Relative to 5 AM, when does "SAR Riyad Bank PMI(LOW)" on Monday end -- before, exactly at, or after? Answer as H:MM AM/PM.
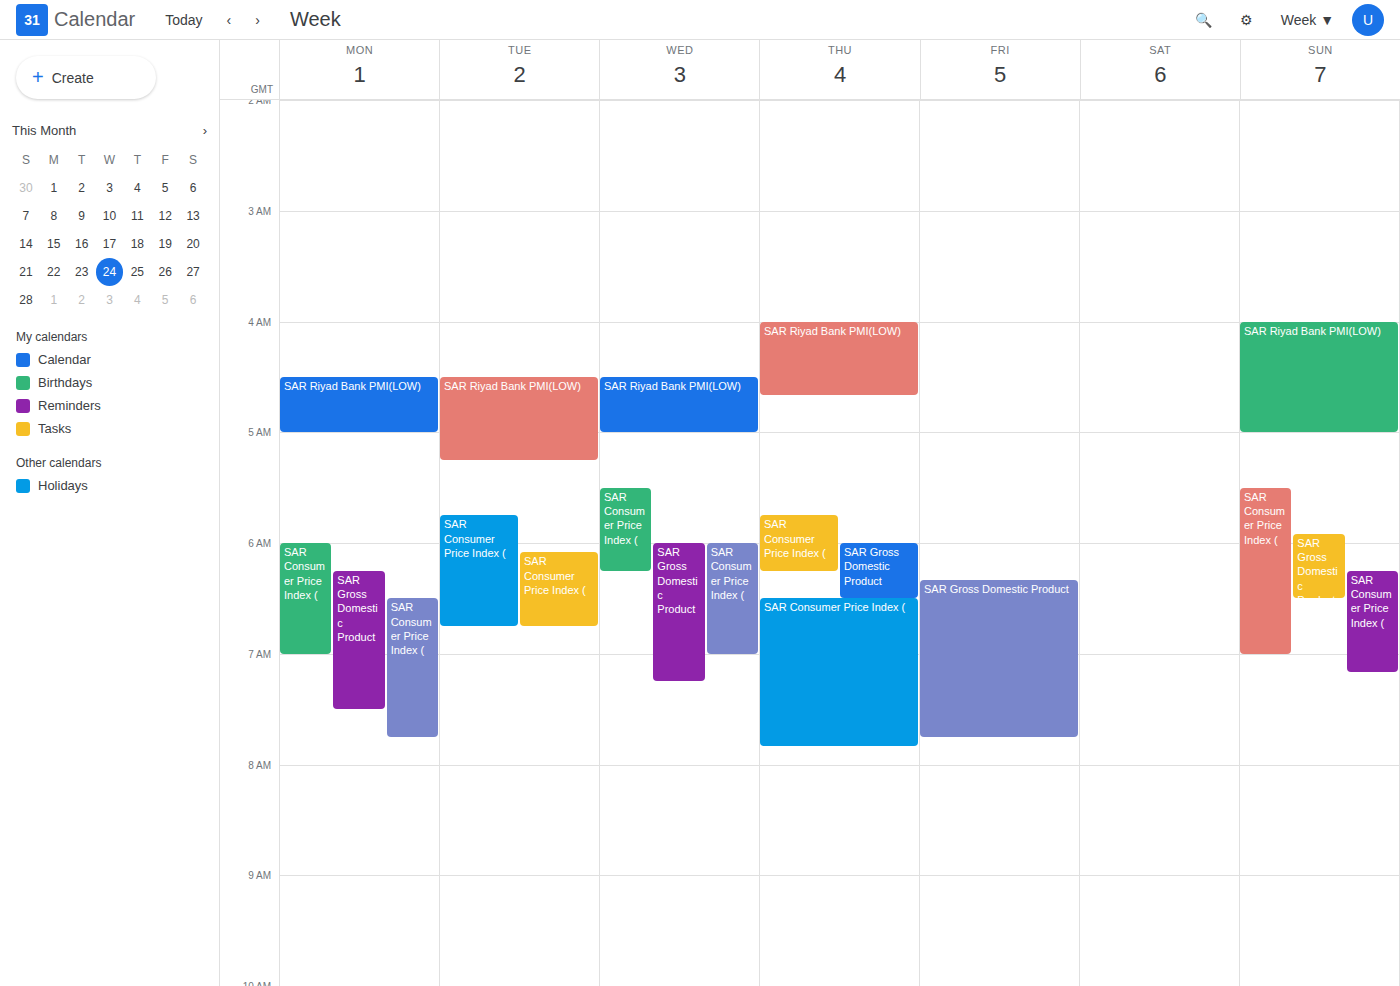
5:00 AM -- exactly at 5 AM, on the 5 AM line.